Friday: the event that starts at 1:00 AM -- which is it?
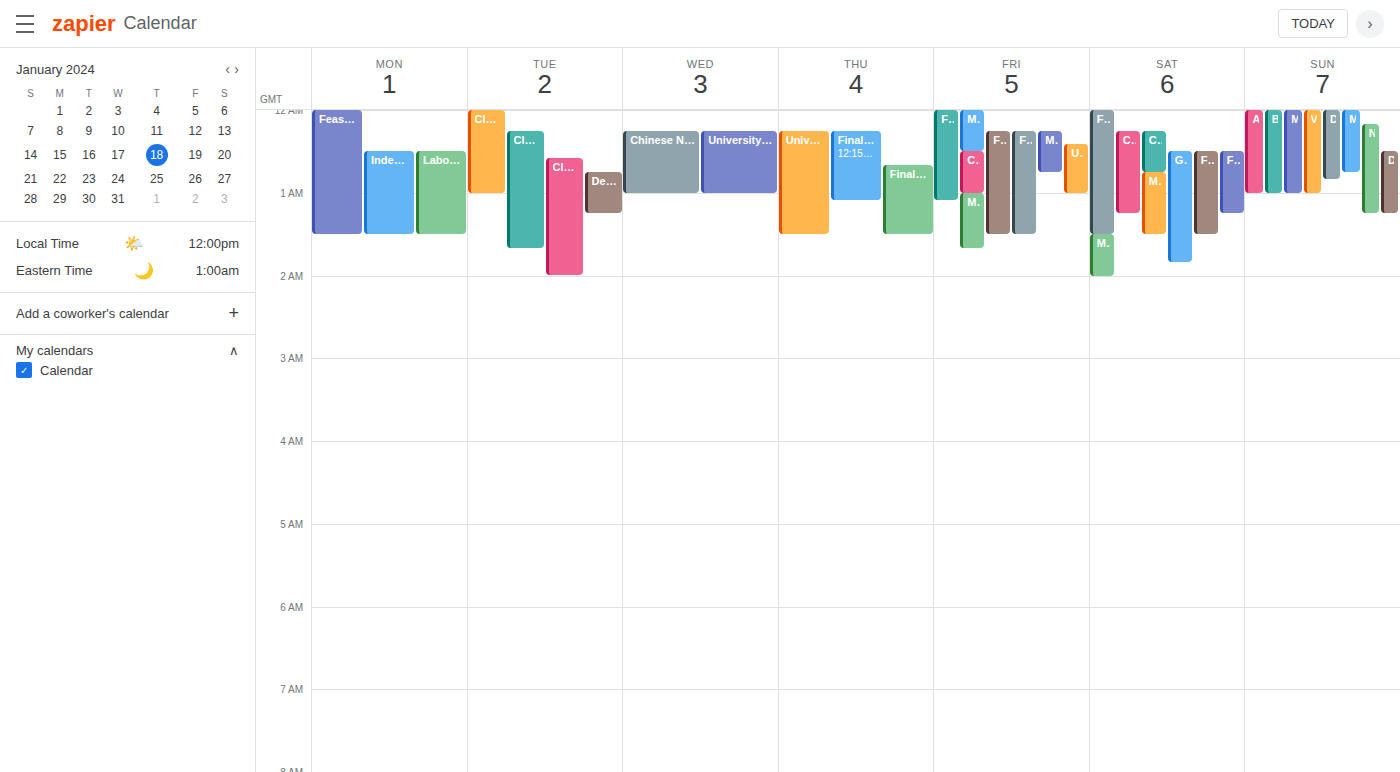
"Midterm Examinations(Clust"